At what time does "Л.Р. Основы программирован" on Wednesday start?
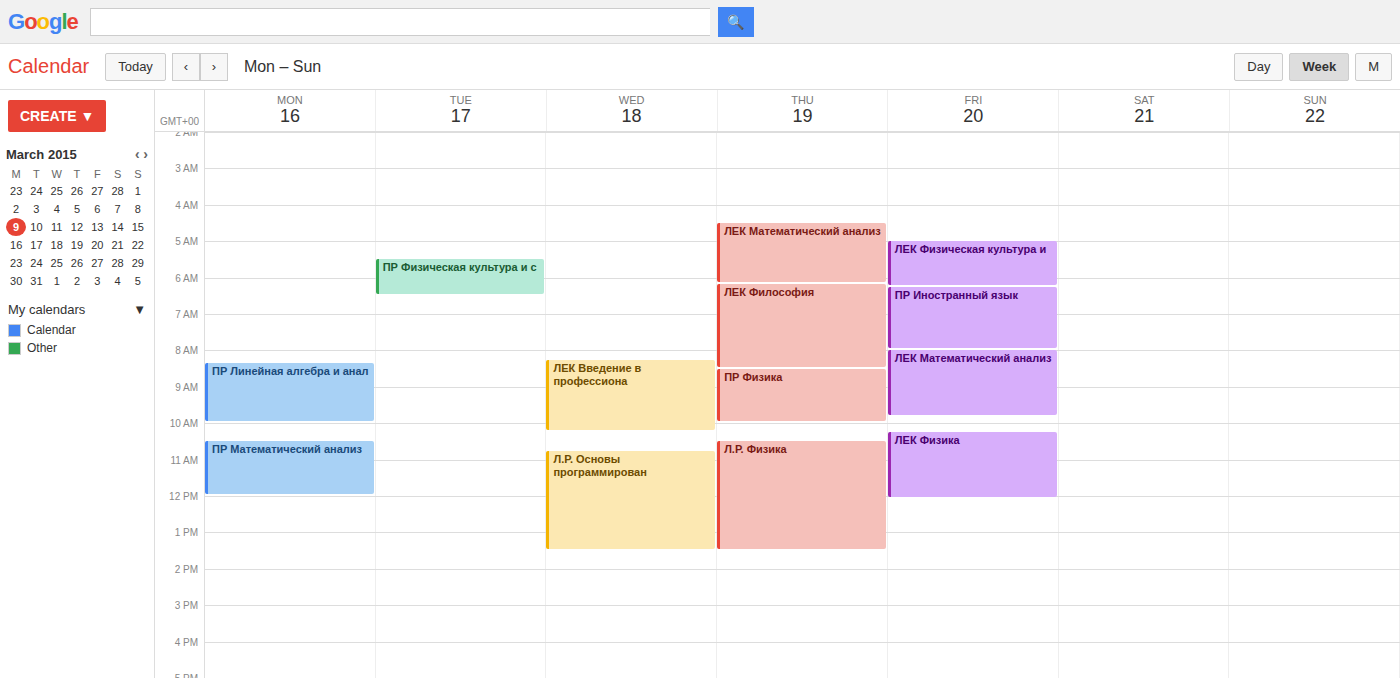
10:45